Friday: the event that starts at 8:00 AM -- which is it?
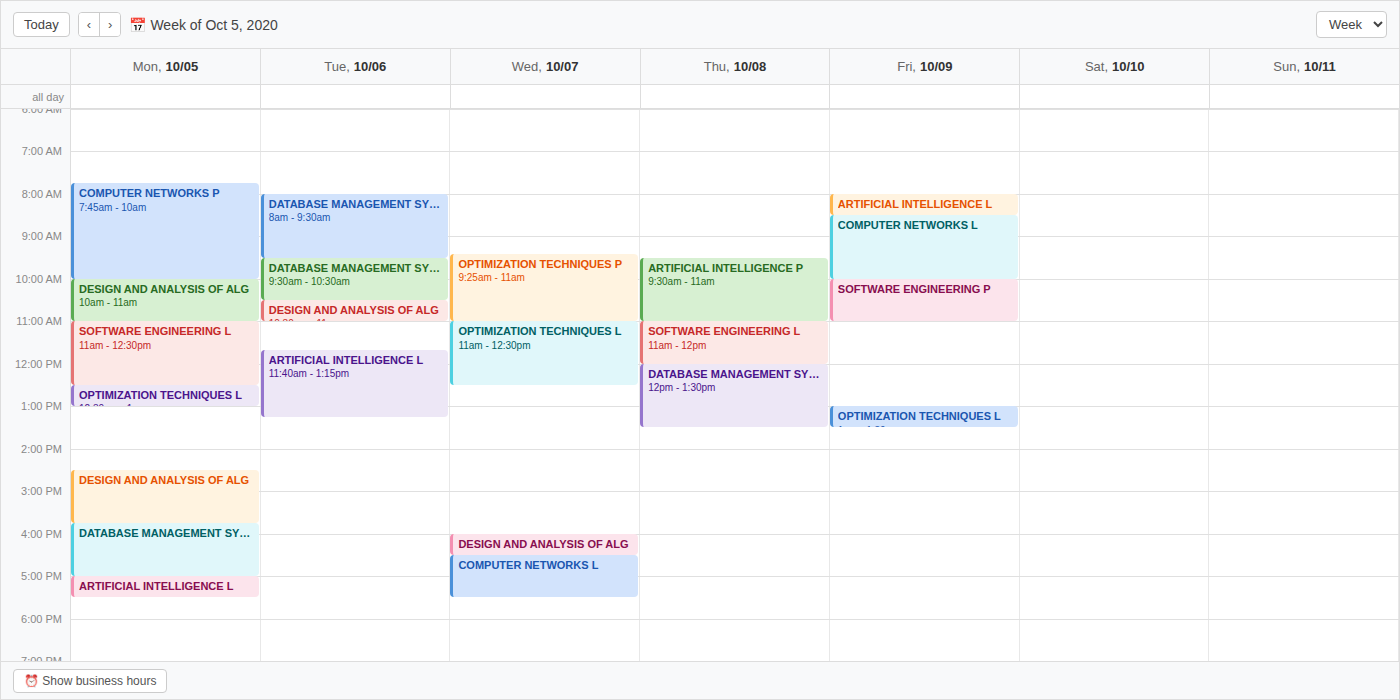
"ARTIFICIAL INTELLIGENCE L"